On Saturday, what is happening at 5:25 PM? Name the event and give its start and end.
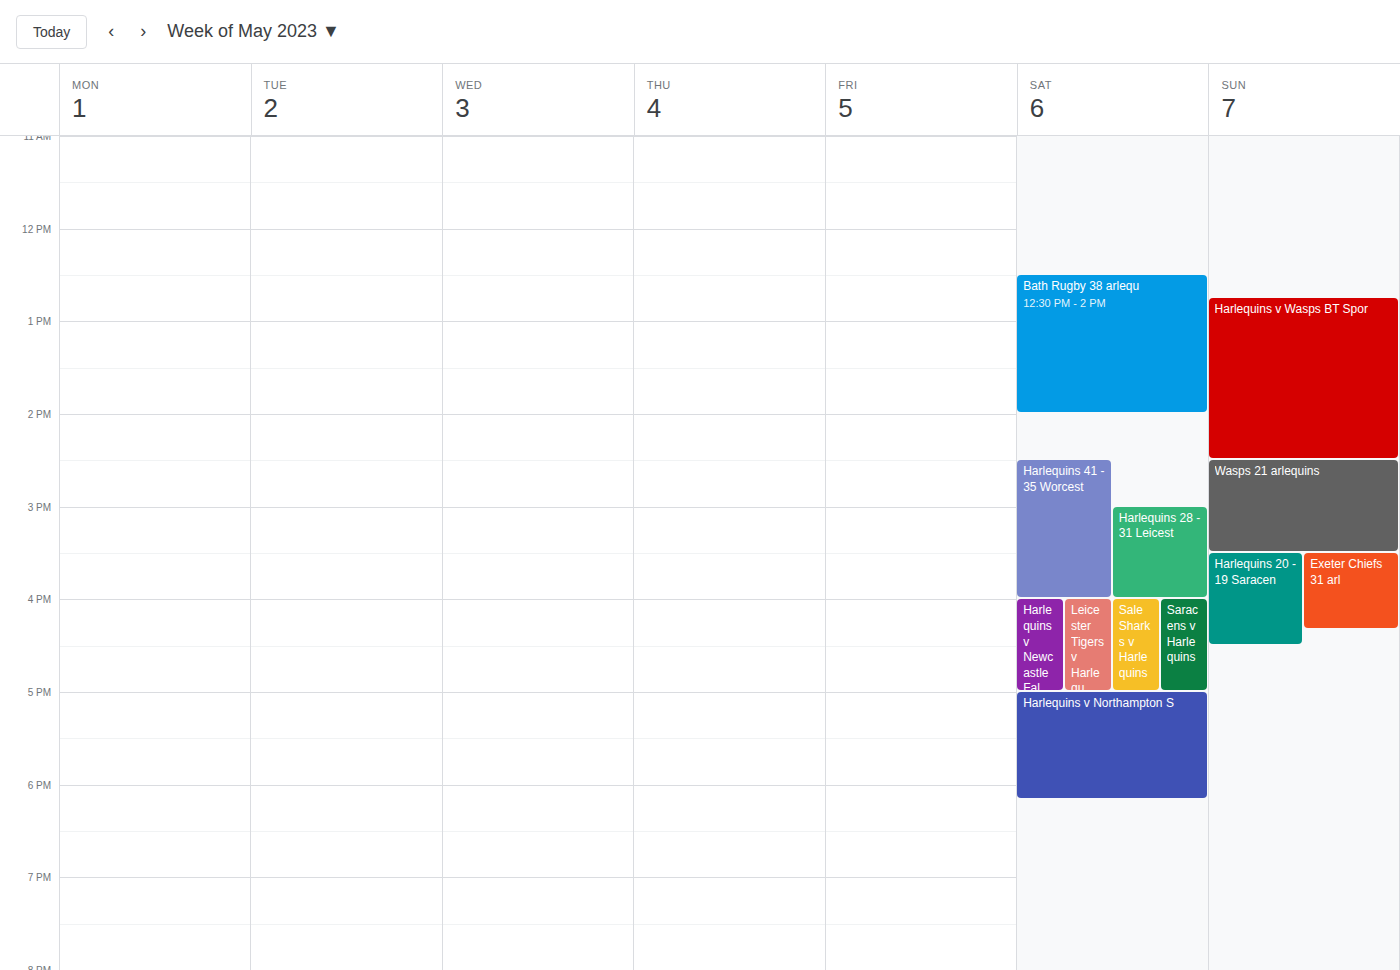
"Harlequins v Northampton S", 5:00 PM to 6:10 PM